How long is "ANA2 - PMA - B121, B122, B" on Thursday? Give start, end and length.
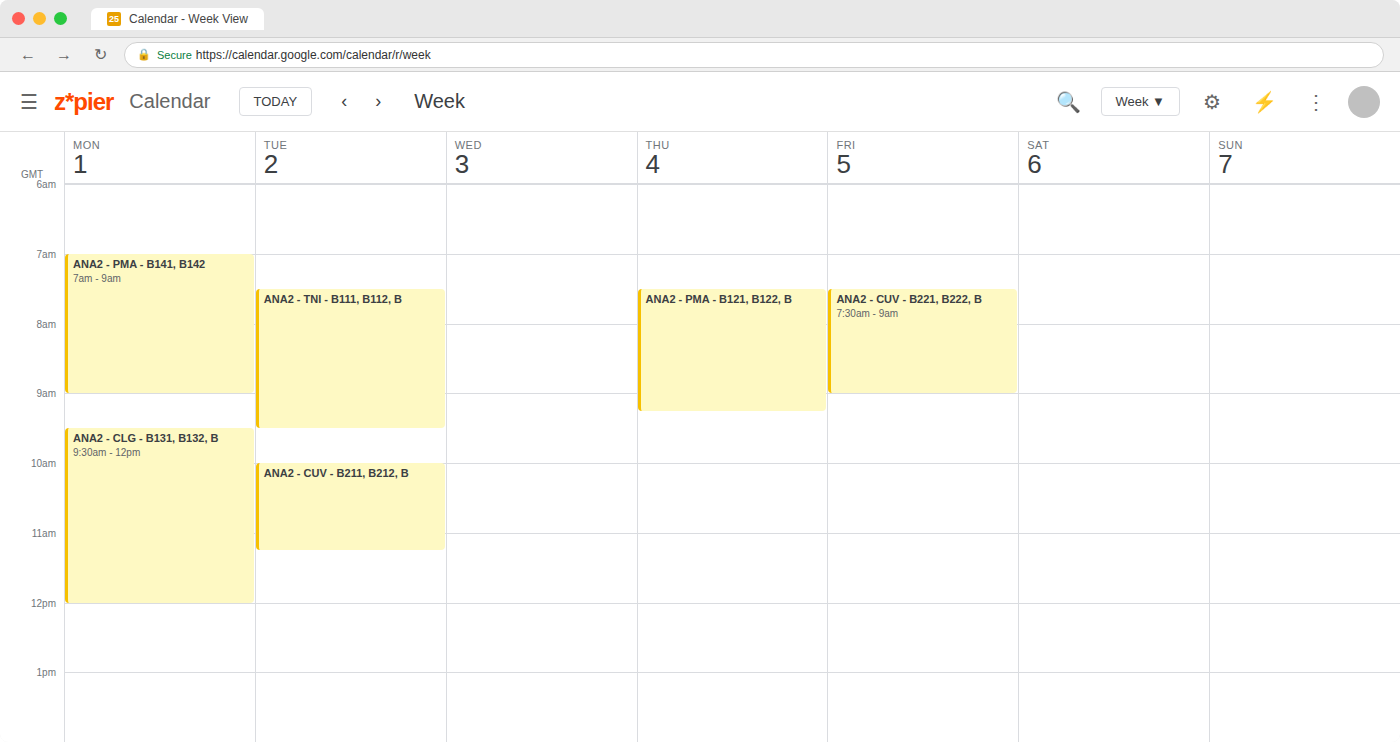
7:30 AM to 9:15 AM, 1 hour 45 minutes